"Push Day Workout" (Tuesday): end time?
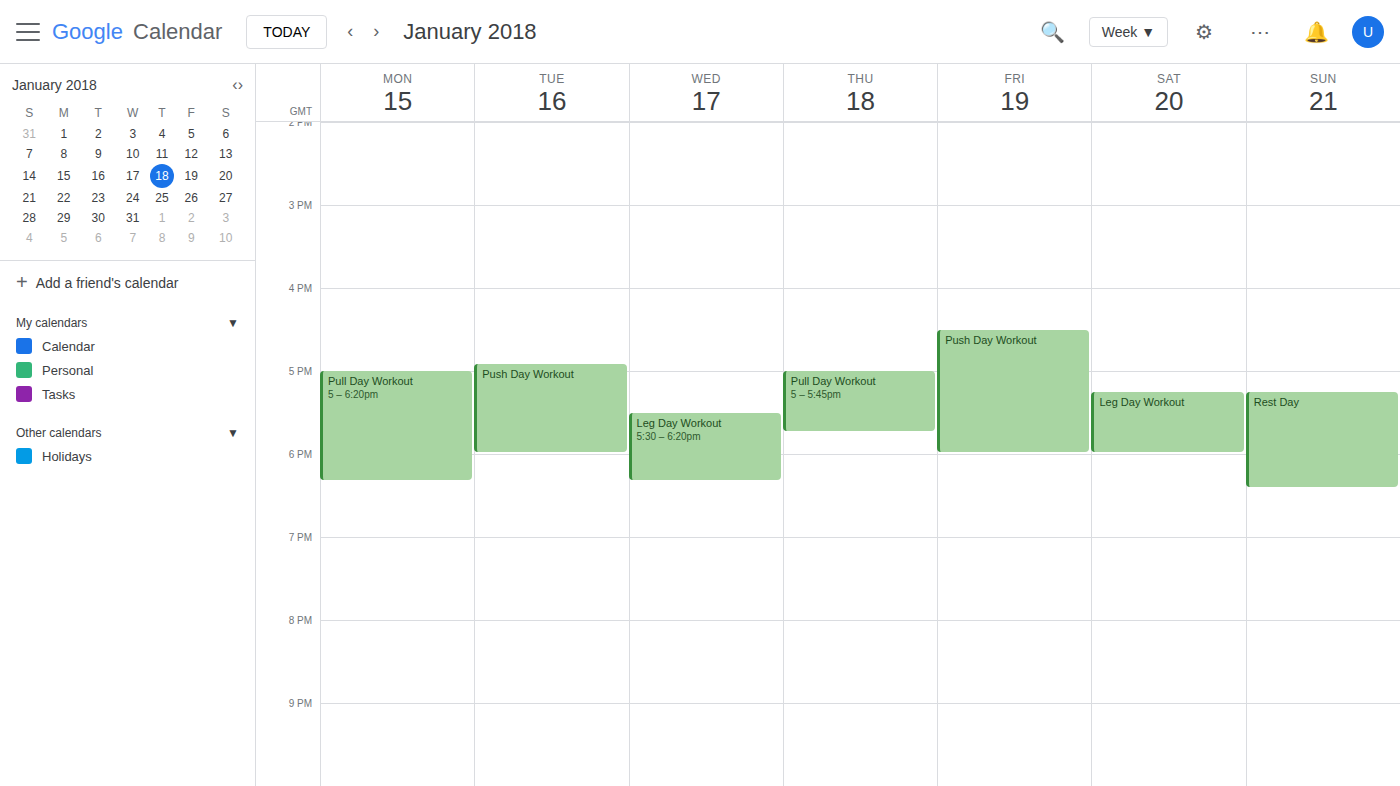
6:00 PM